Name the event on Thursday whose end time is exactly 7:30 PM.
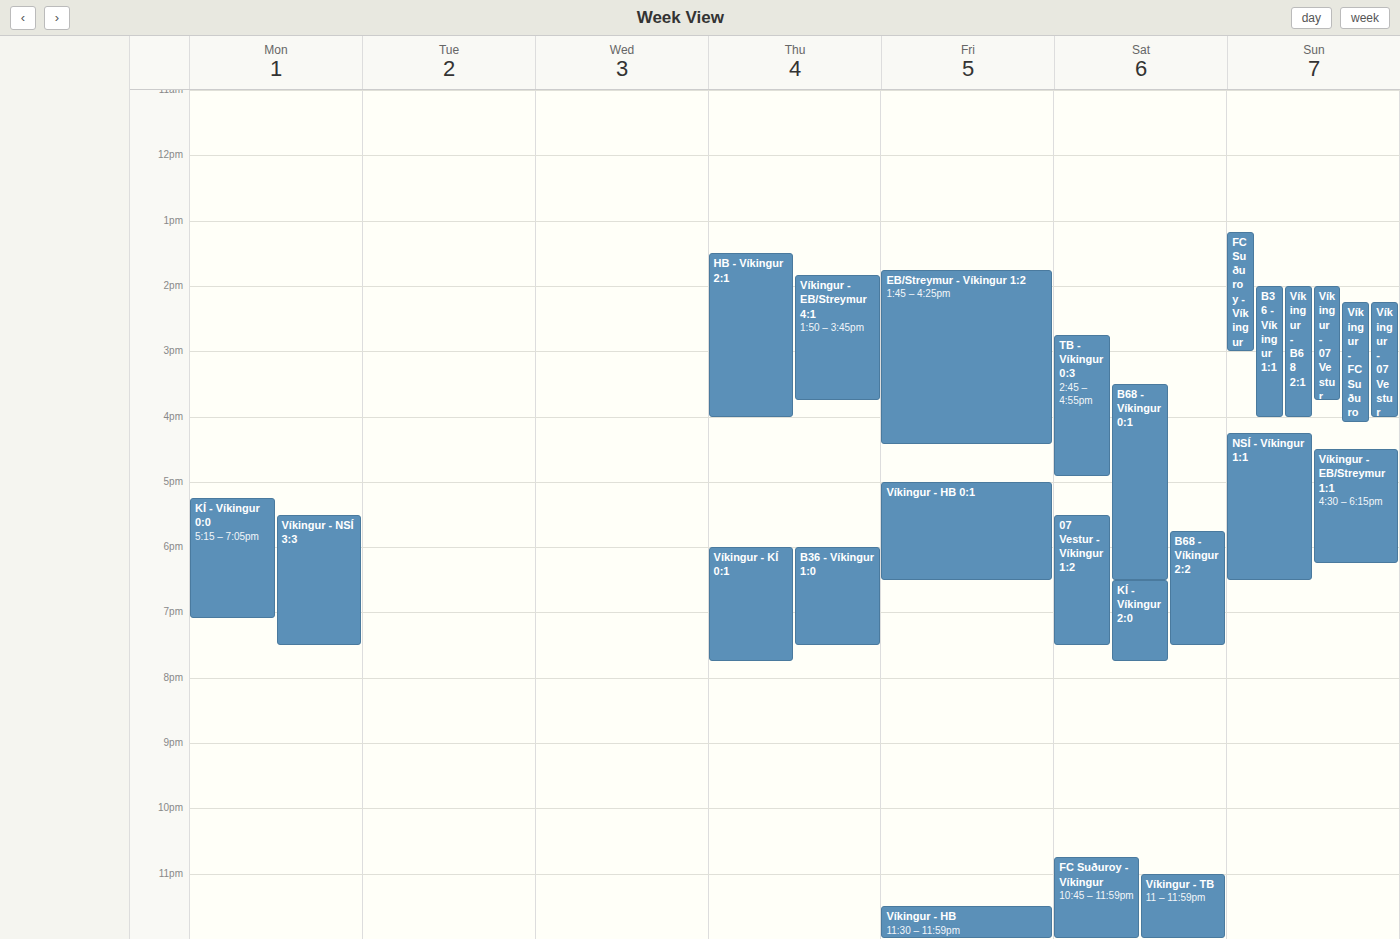
"B36 - Víkingur 1:0"